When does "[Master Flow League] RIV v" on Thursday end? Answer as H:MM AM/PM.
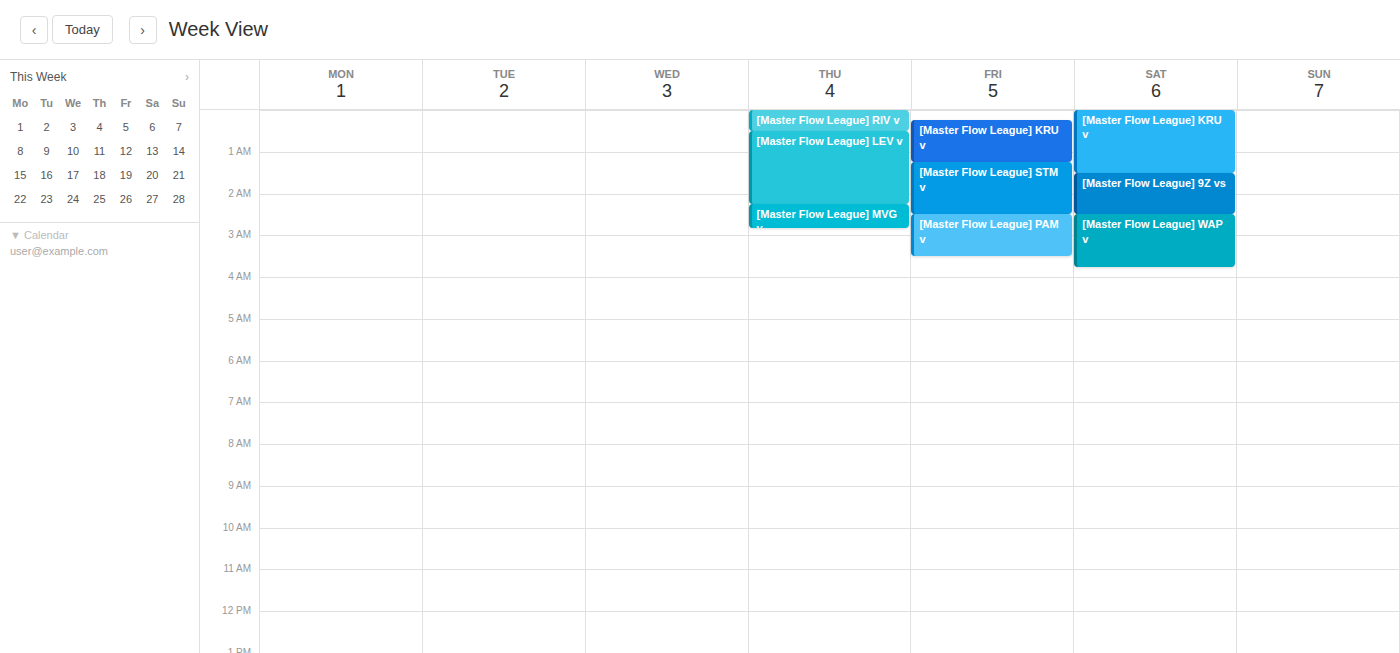
12:30 AM